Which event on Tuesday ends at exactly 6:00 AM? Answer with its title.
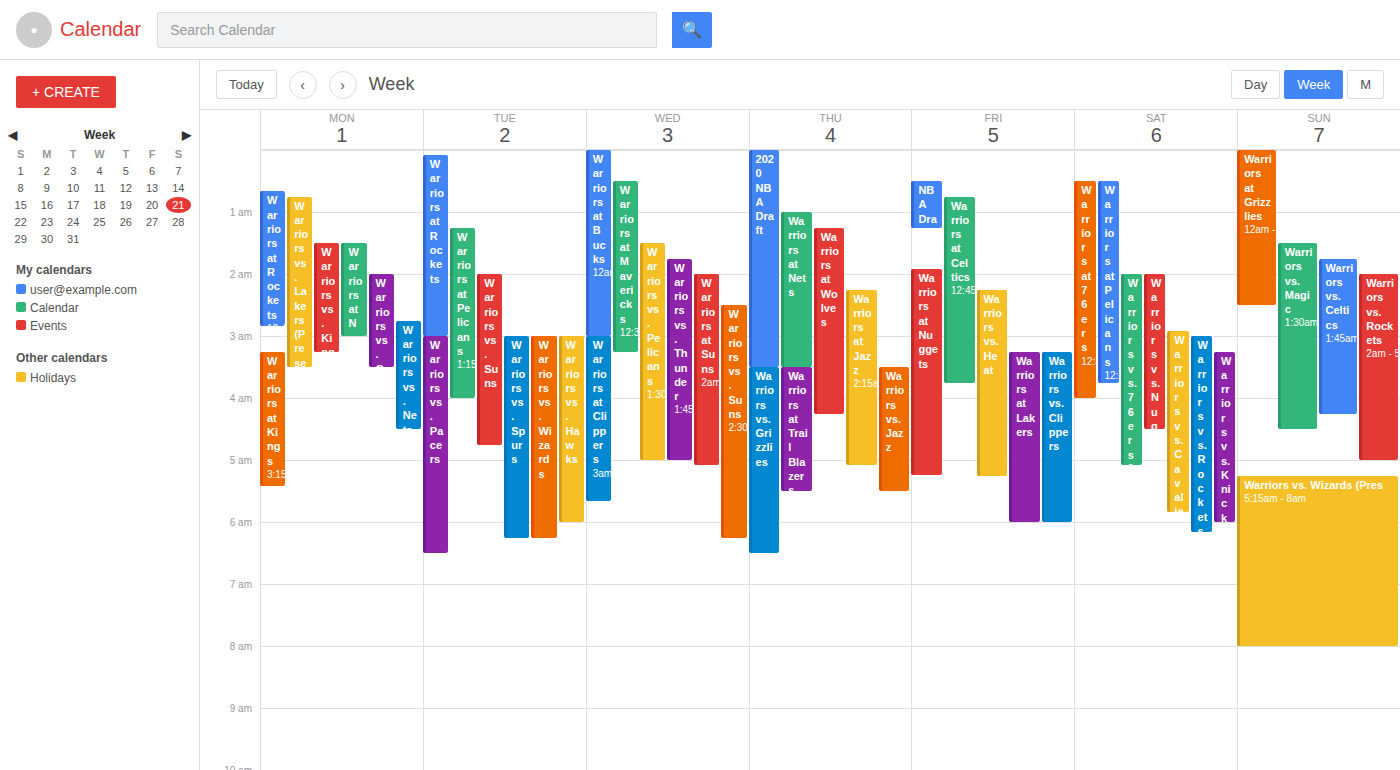
"Warriors vs. Hawks"